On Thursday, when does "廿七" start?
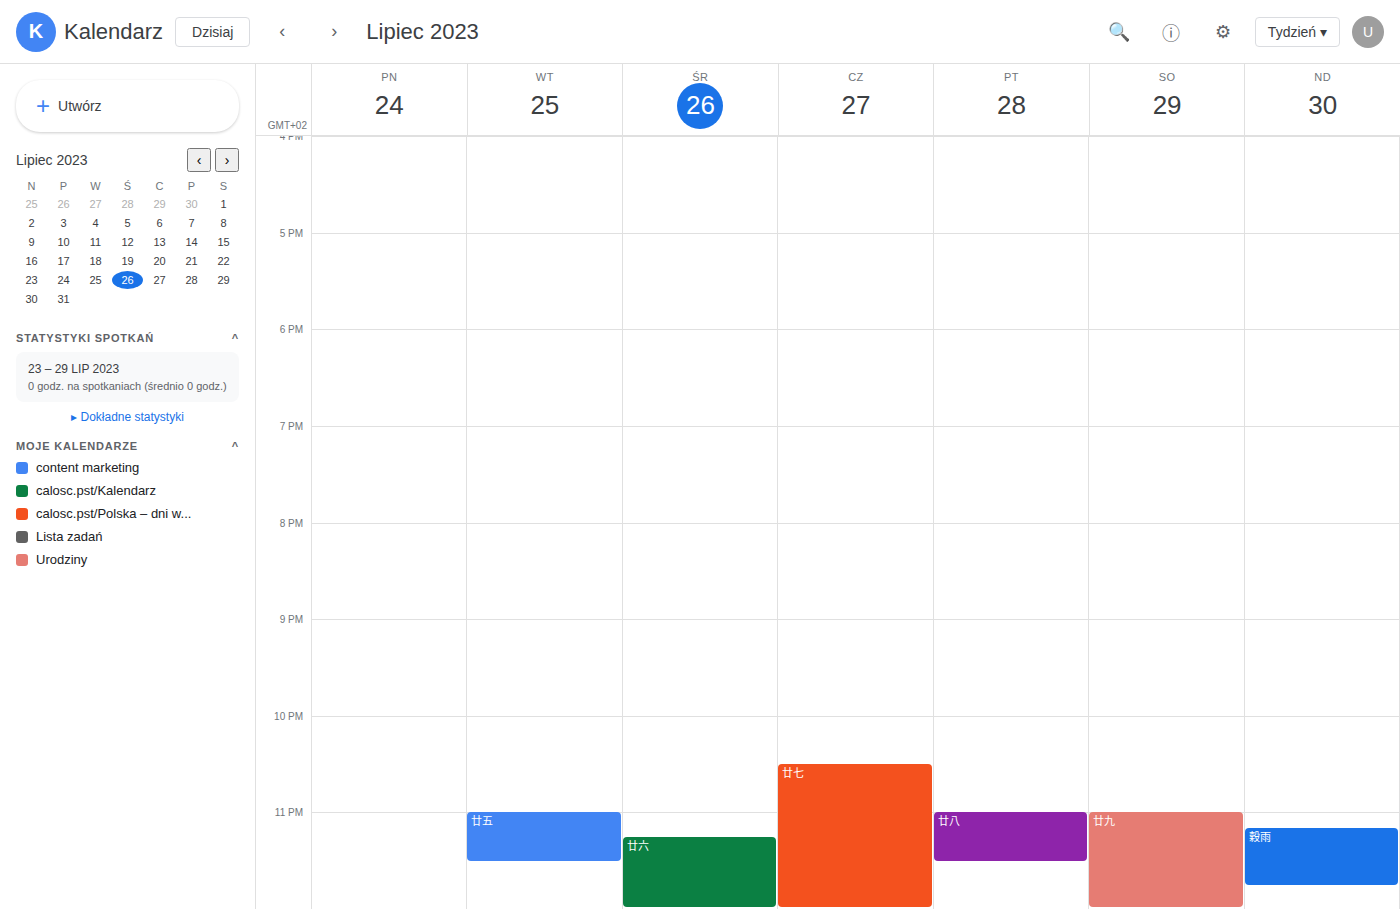
10:30 PM